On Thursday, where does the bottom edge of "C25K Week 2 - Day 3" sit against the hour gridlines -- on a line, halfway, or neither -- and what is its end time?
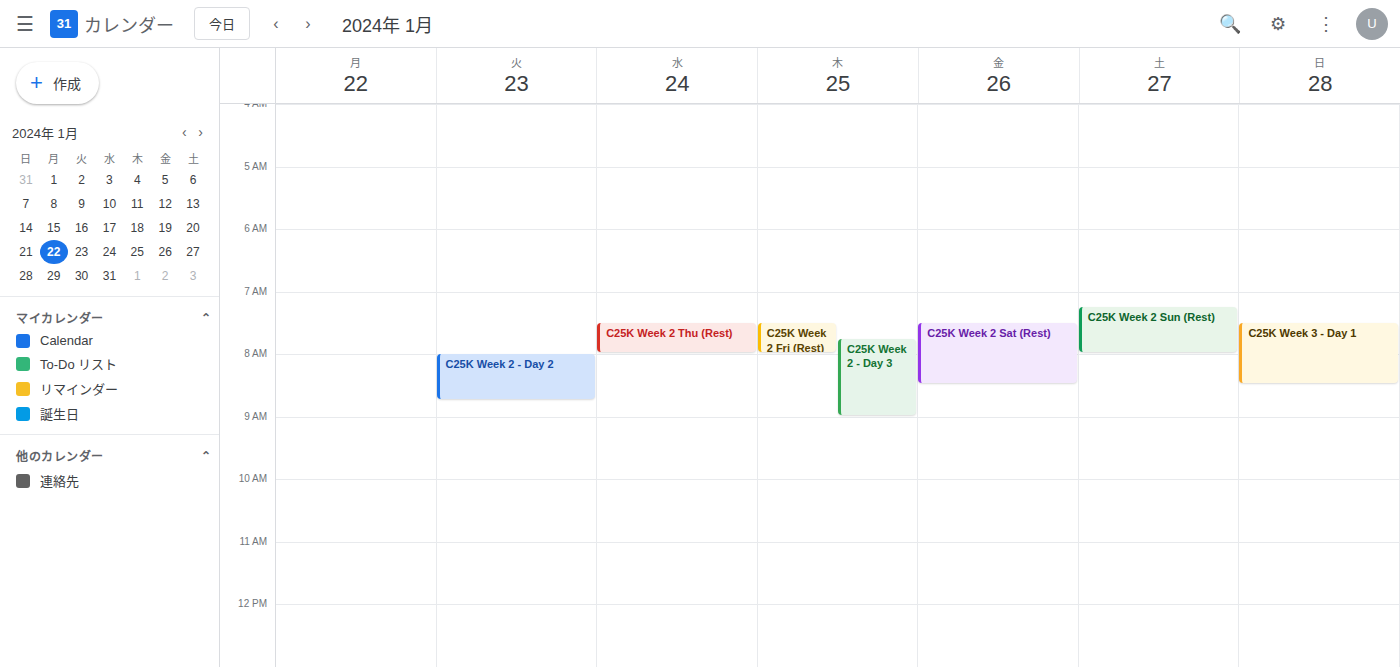
9:00 AM -- exactly on the 9 AM line.